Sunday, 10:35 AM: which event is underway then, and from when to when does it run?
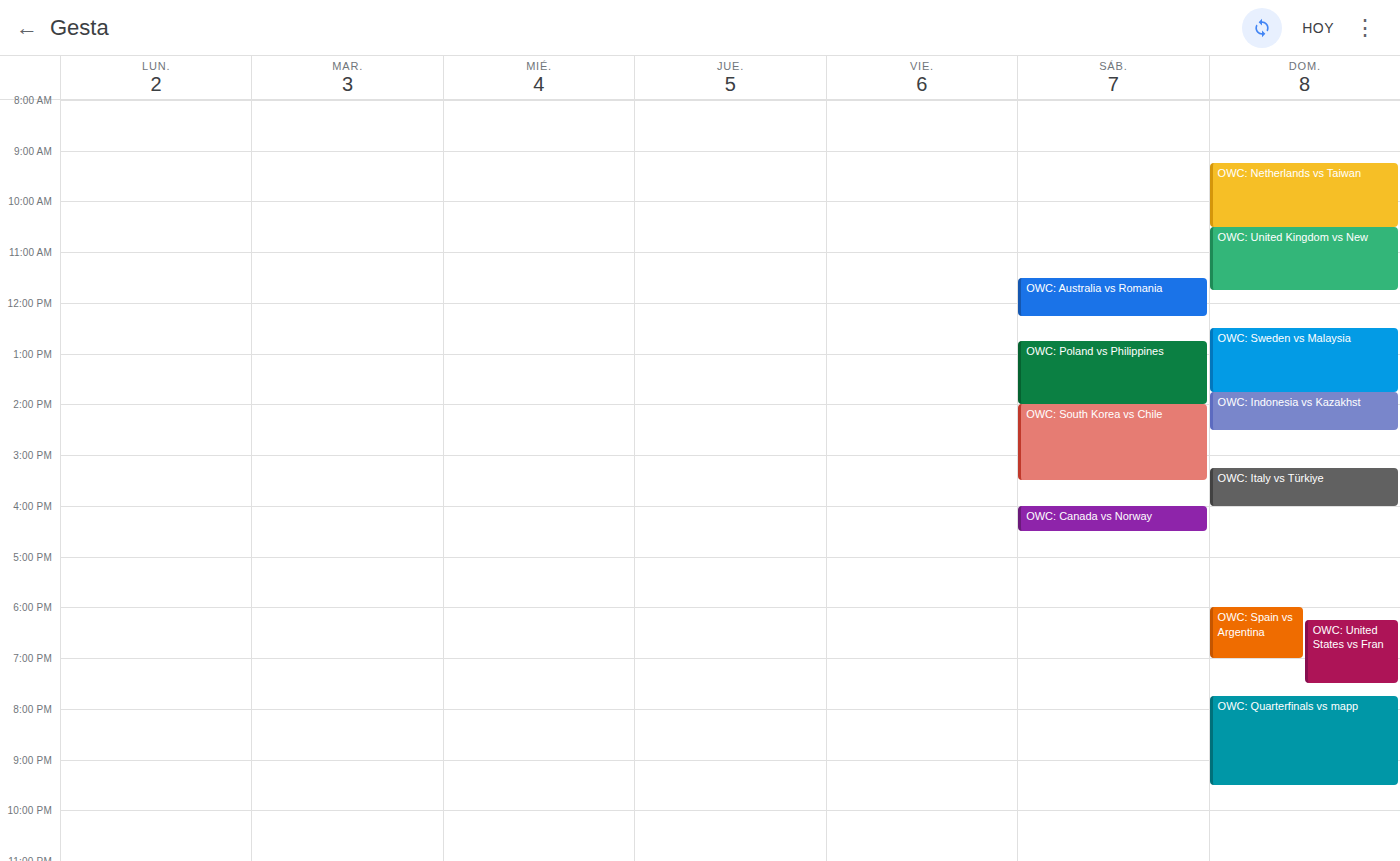
"OWC: United Kingdom vs New", 10:30 AM to 11:45 AM